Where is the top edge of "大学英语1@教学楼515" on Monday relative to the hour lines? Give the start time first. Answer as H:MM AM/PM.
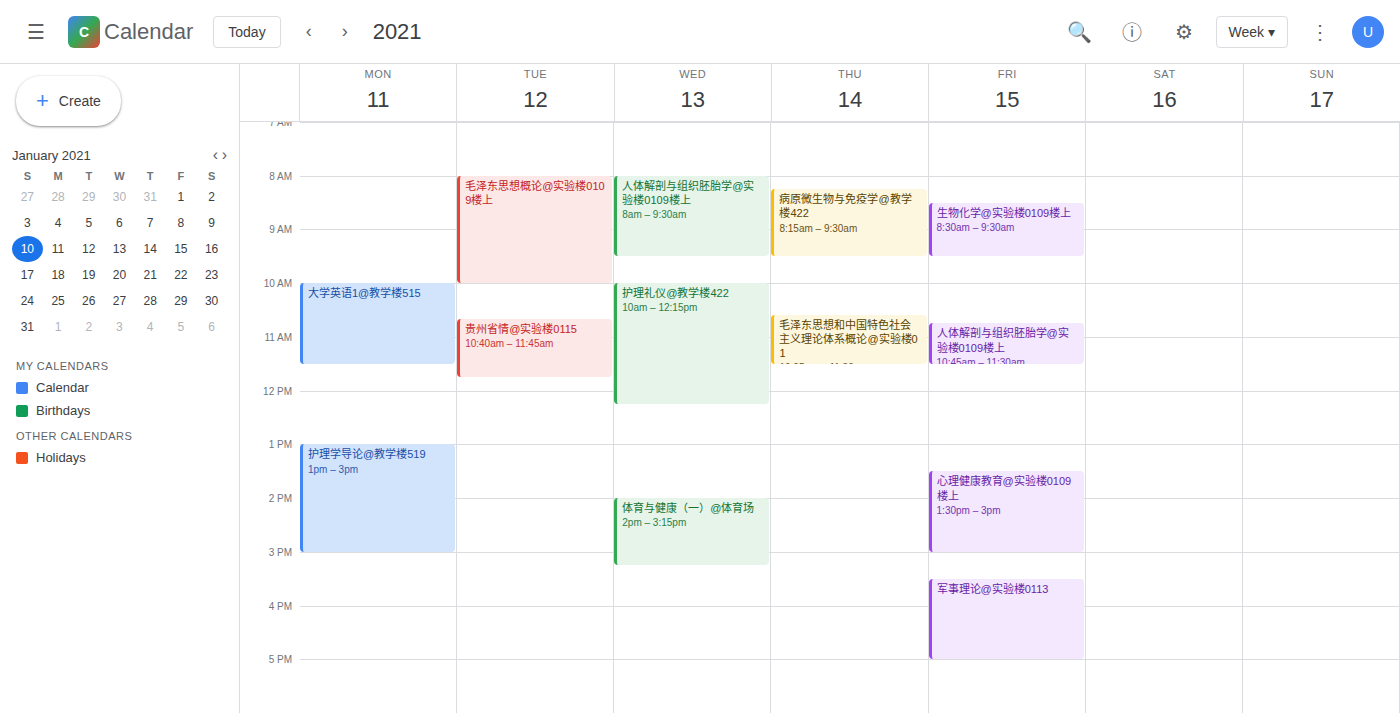
10:00 AM -- exactly on the 10 AM line.